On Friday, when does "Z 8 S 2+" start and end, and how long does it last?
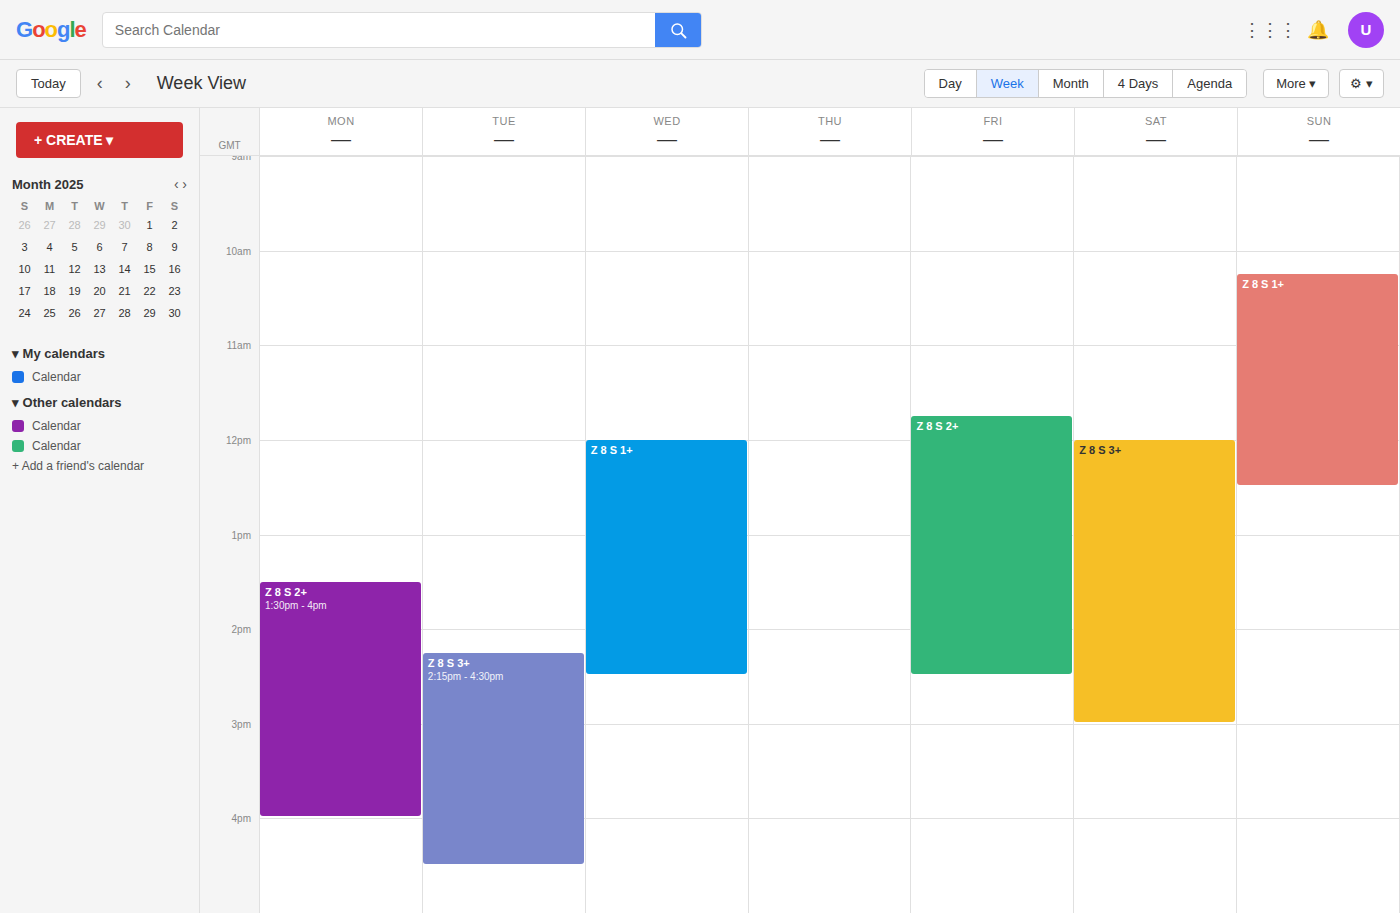
11:45 AM to 2:30 PM, 2 hours 45 minutes